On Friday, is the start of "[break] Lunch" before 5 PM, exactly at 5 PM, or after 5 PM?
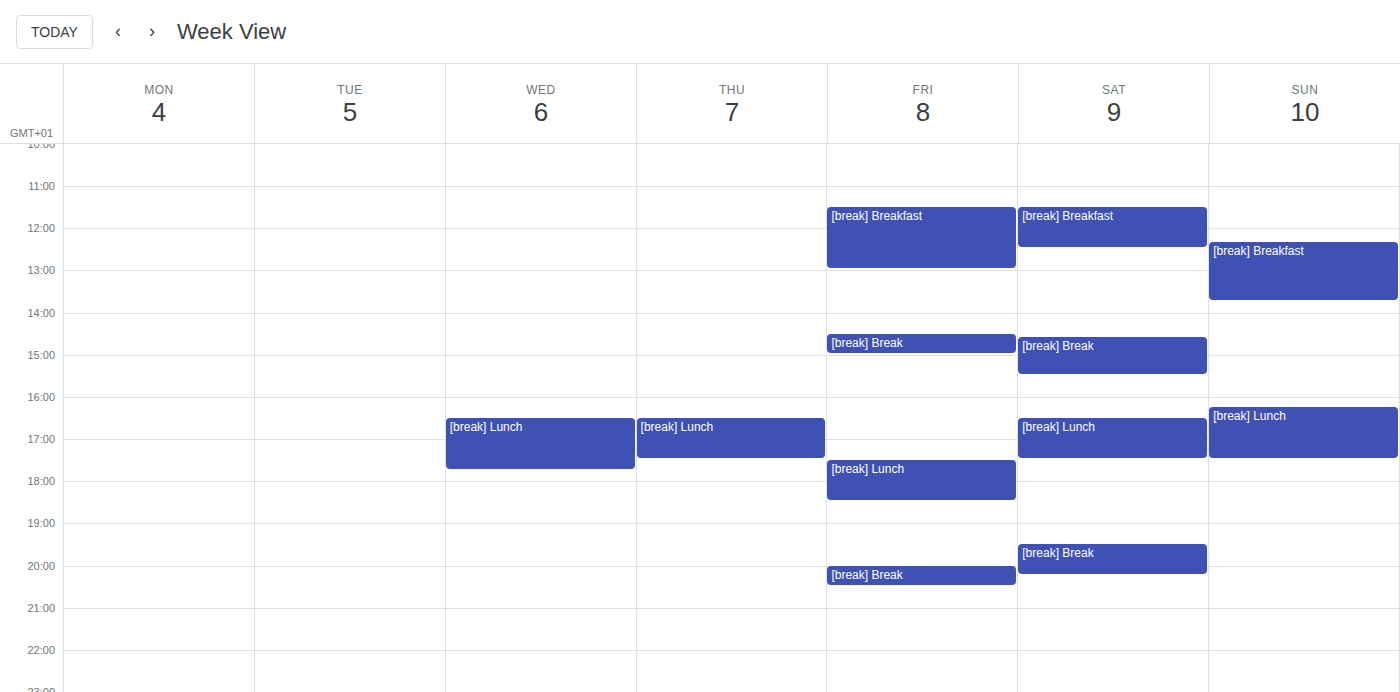
5:30 PM -- after 5 PM, 30 minutes below the 5 PM line.